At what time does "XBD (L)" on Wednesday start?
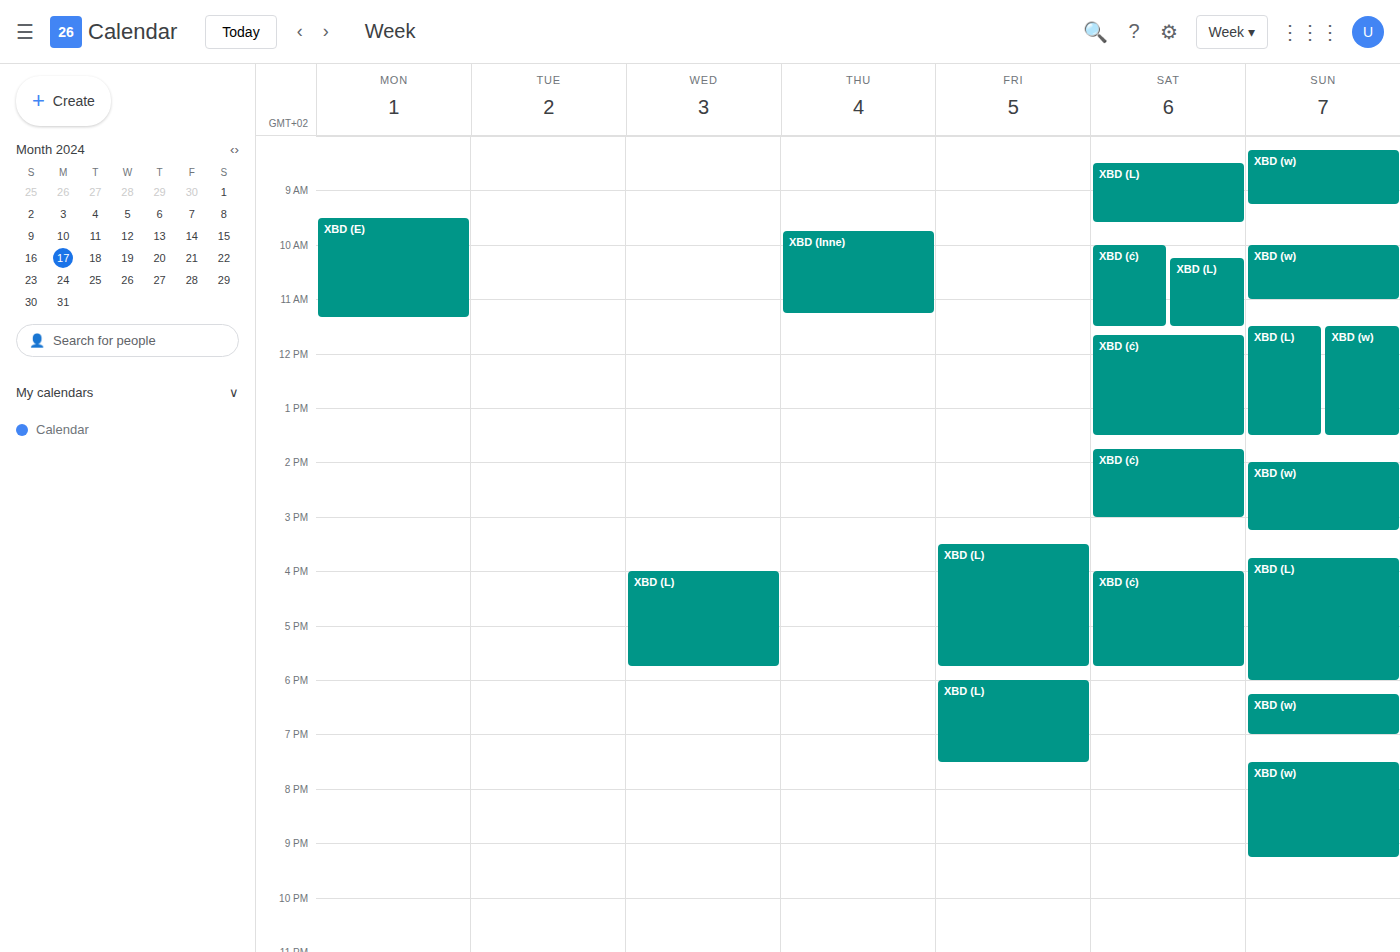
4:00 PM